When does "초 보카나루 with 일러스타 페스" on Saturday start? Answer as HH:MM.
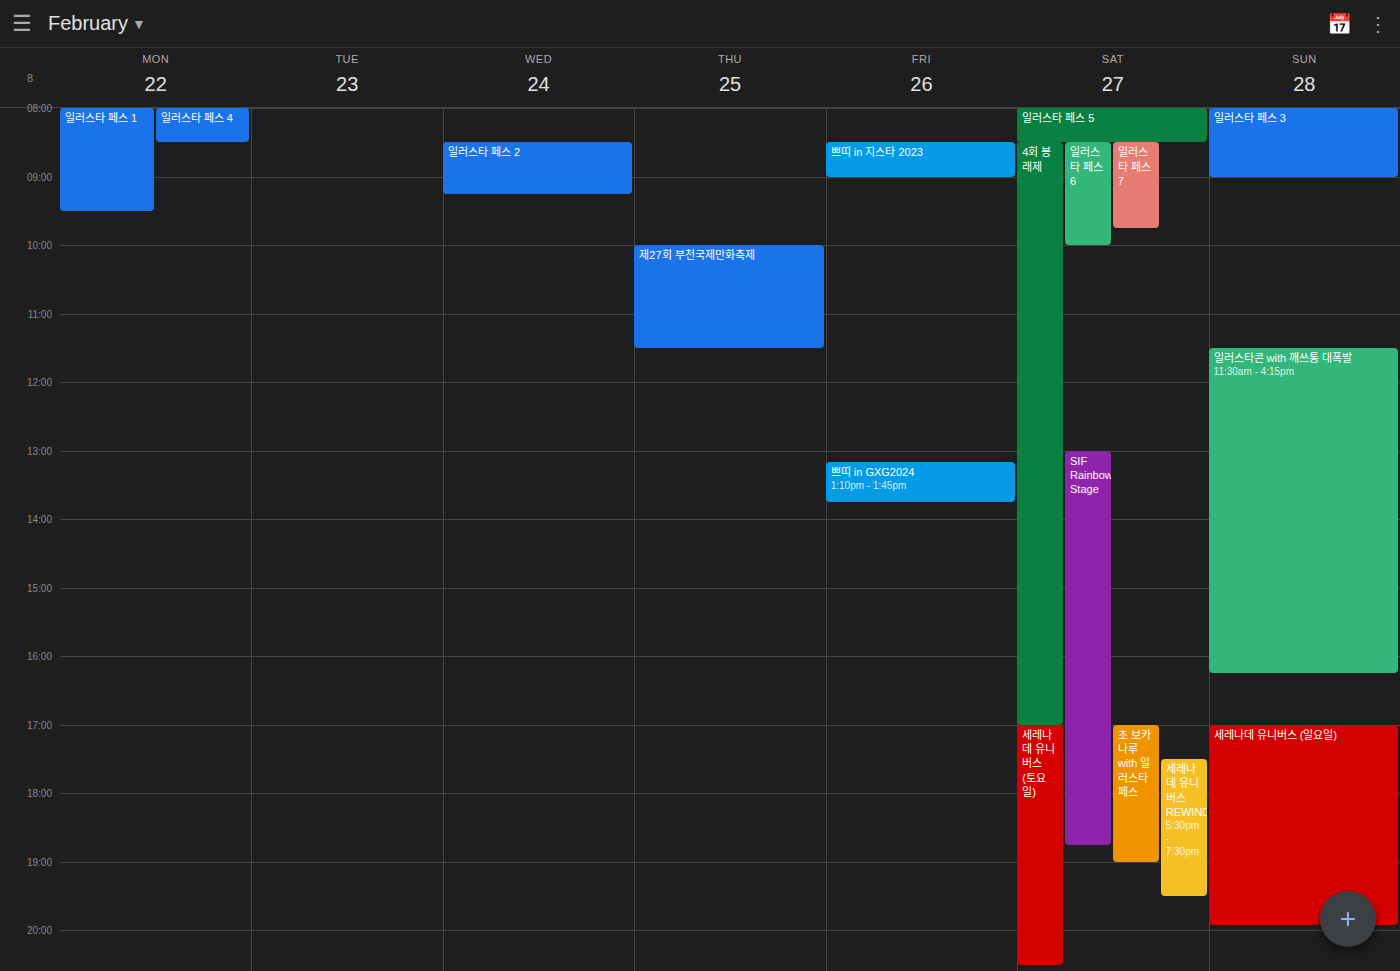
17:00